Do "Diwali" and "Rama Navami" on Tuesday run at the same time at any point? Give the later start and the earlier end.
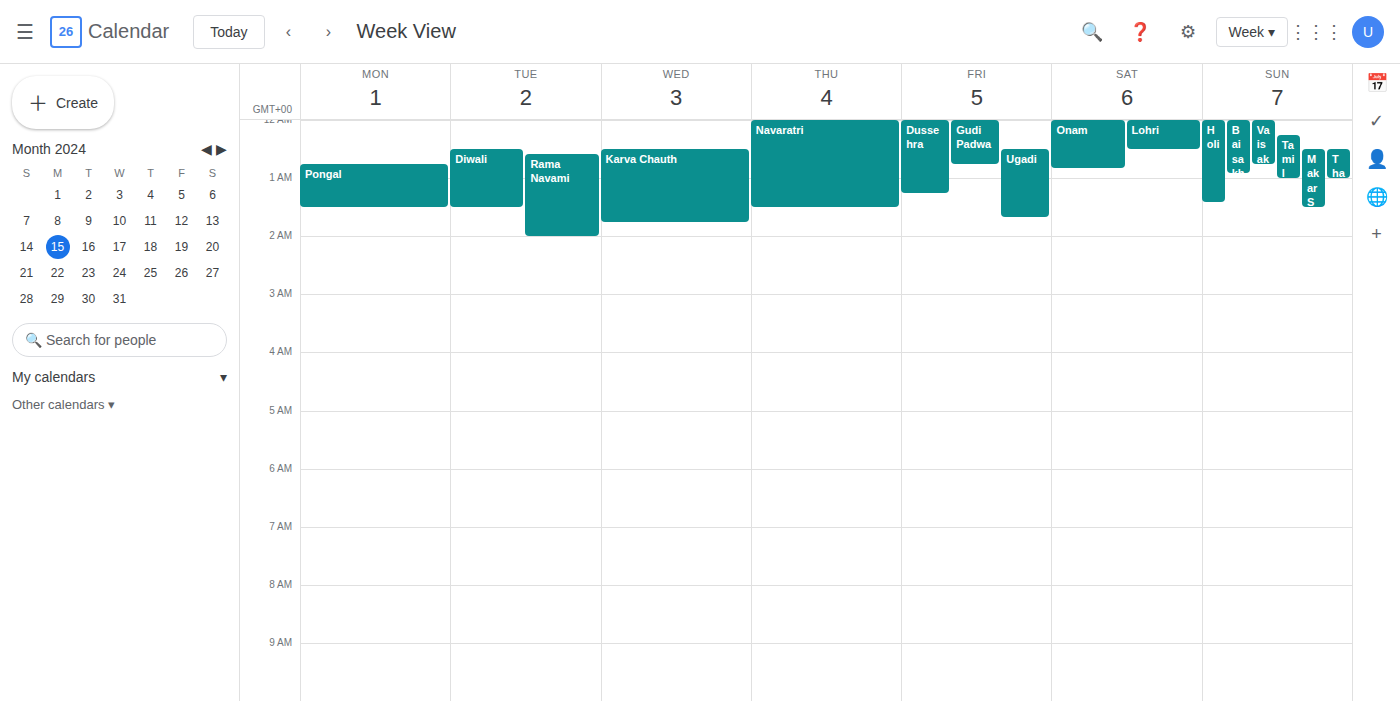
"Rama Navami" starts at 12:35 AM, before "Diwali" ends at 1:30 AM -- they overlap.